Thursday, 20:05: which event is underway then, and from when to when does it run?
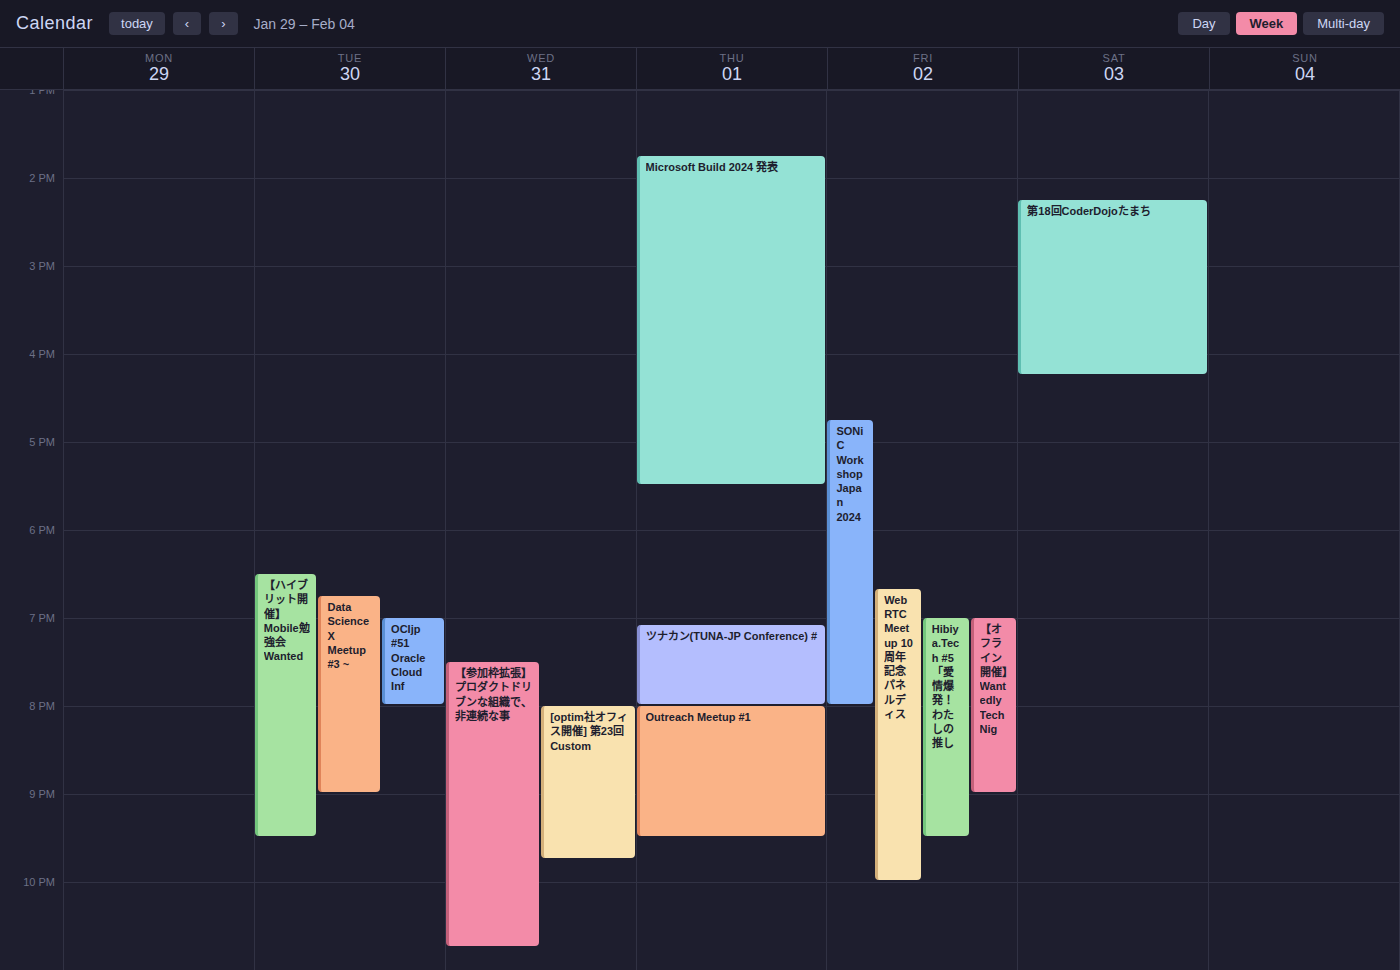
"Outreach Meetup #1", 20:00 to 21:30